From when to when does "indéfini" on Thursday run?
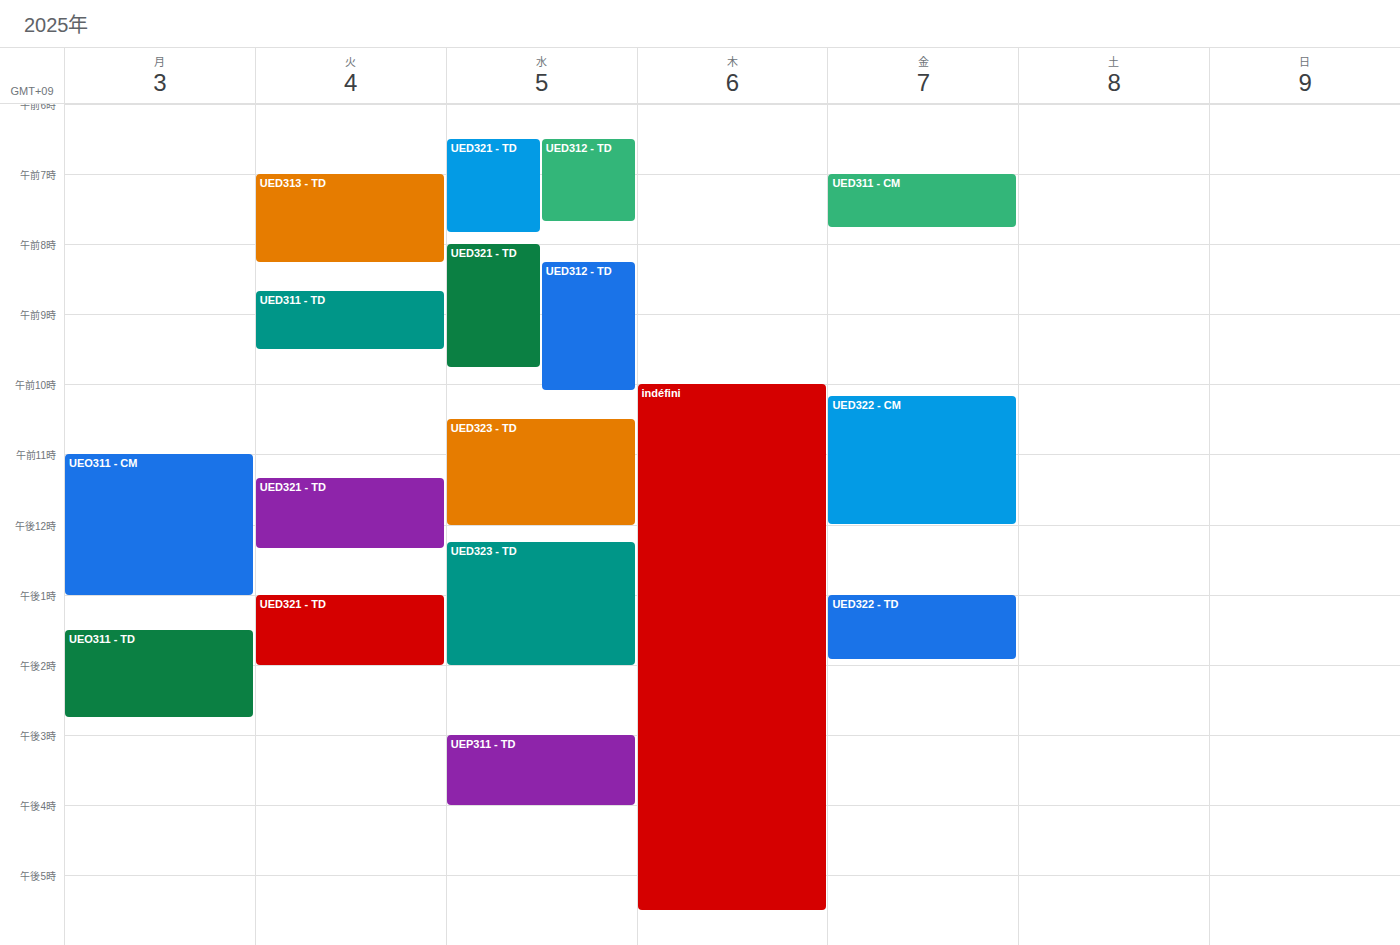
10:00 AM to 5:30 PM